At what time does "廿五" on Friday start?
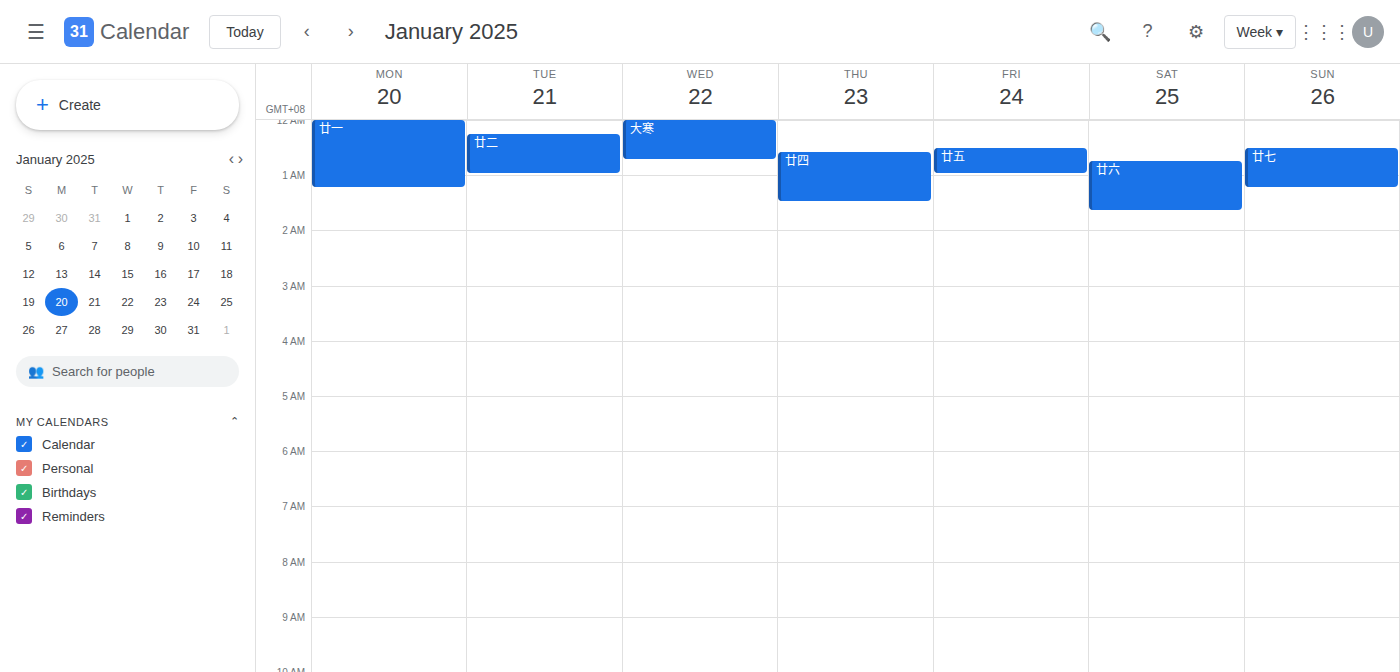
12:30 AM